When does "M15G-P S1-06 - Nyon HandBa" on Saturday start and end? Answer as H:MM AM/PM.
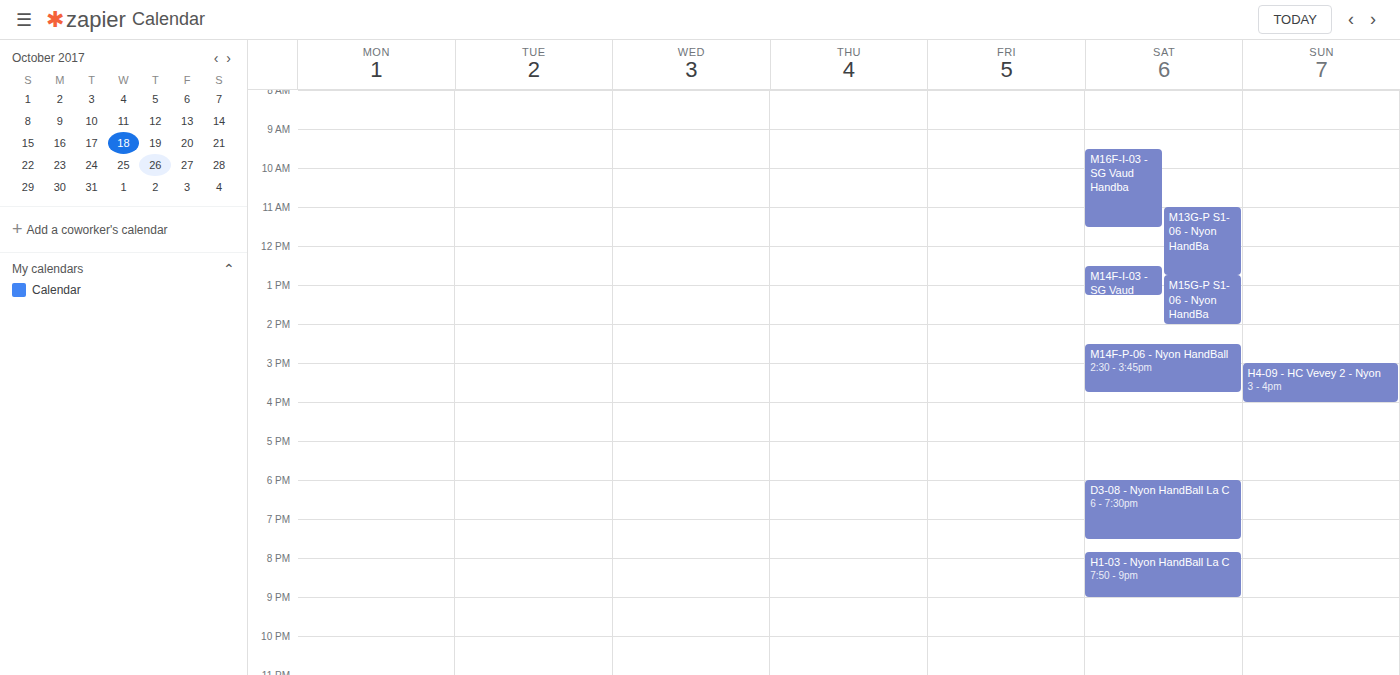
12:45 PM to 2:00 PM